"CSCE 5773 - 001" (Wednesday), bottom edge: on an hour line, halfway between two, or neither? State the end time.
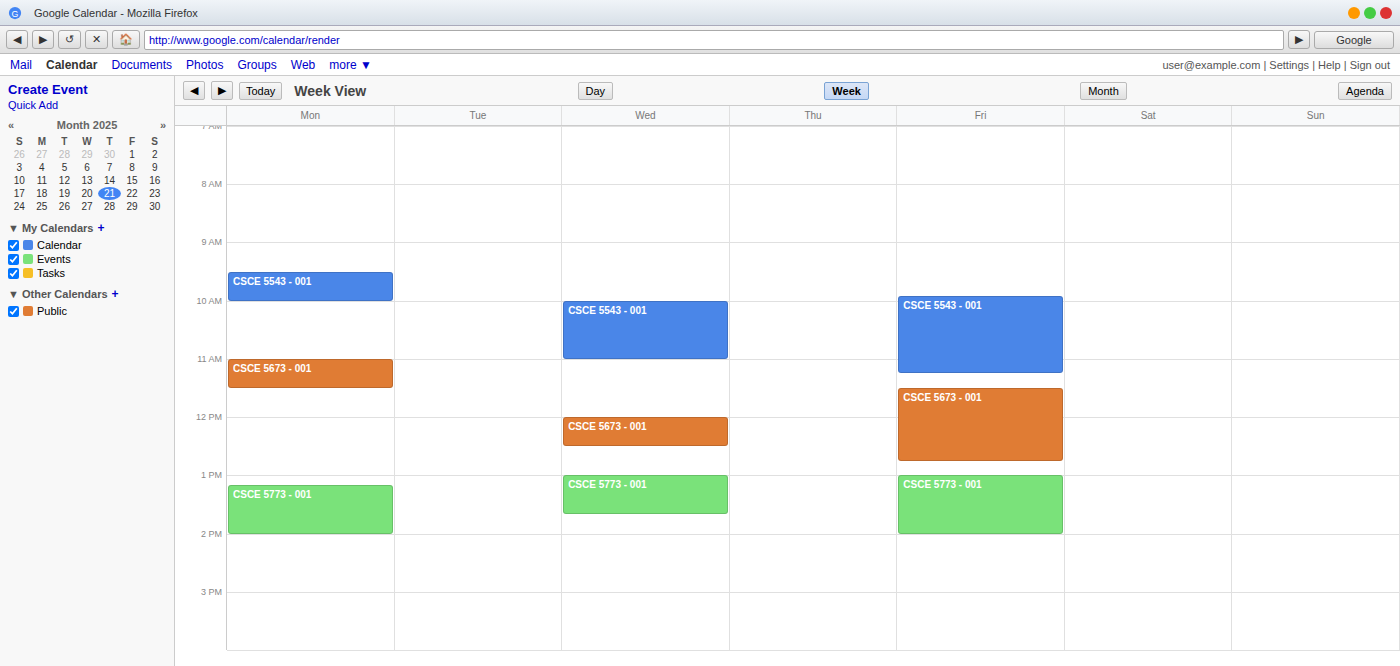
1:40 PM -- neither: 40 minutes below the 1 PM line and 20 minutes above the 2 PM line.